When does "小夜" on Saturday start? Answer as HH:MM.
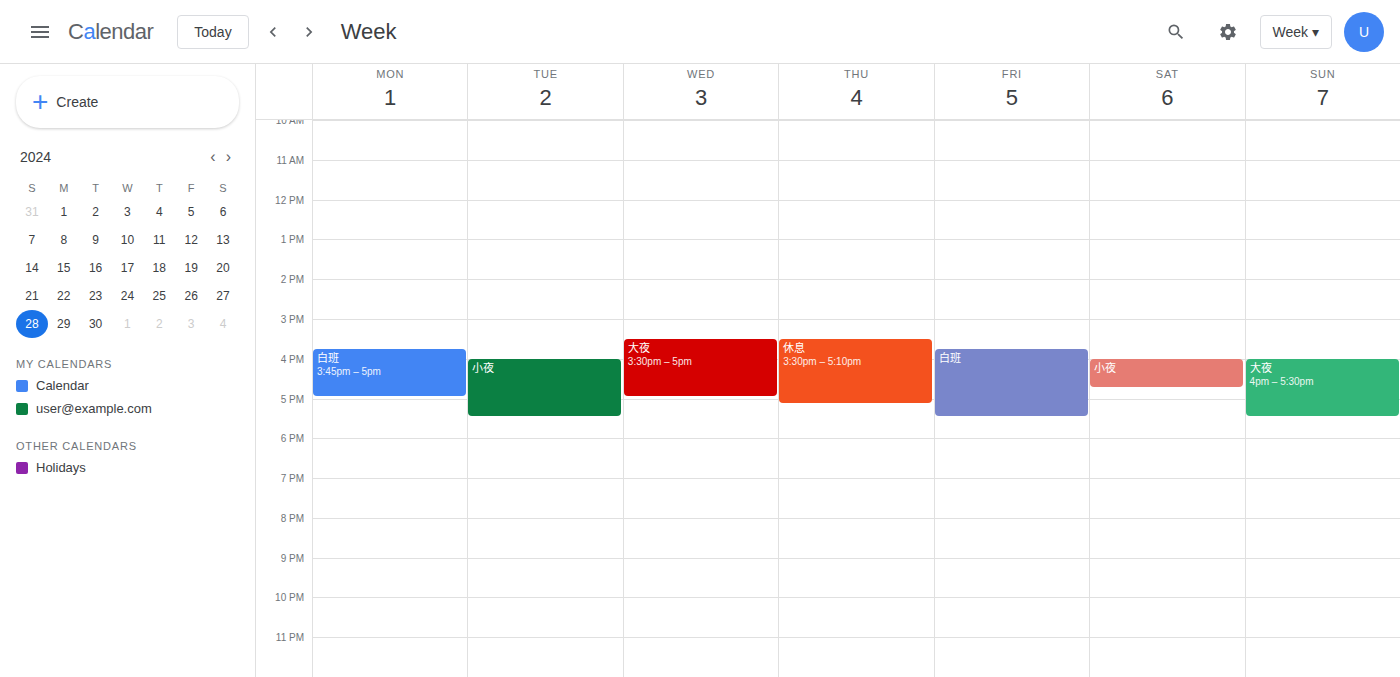
16:00